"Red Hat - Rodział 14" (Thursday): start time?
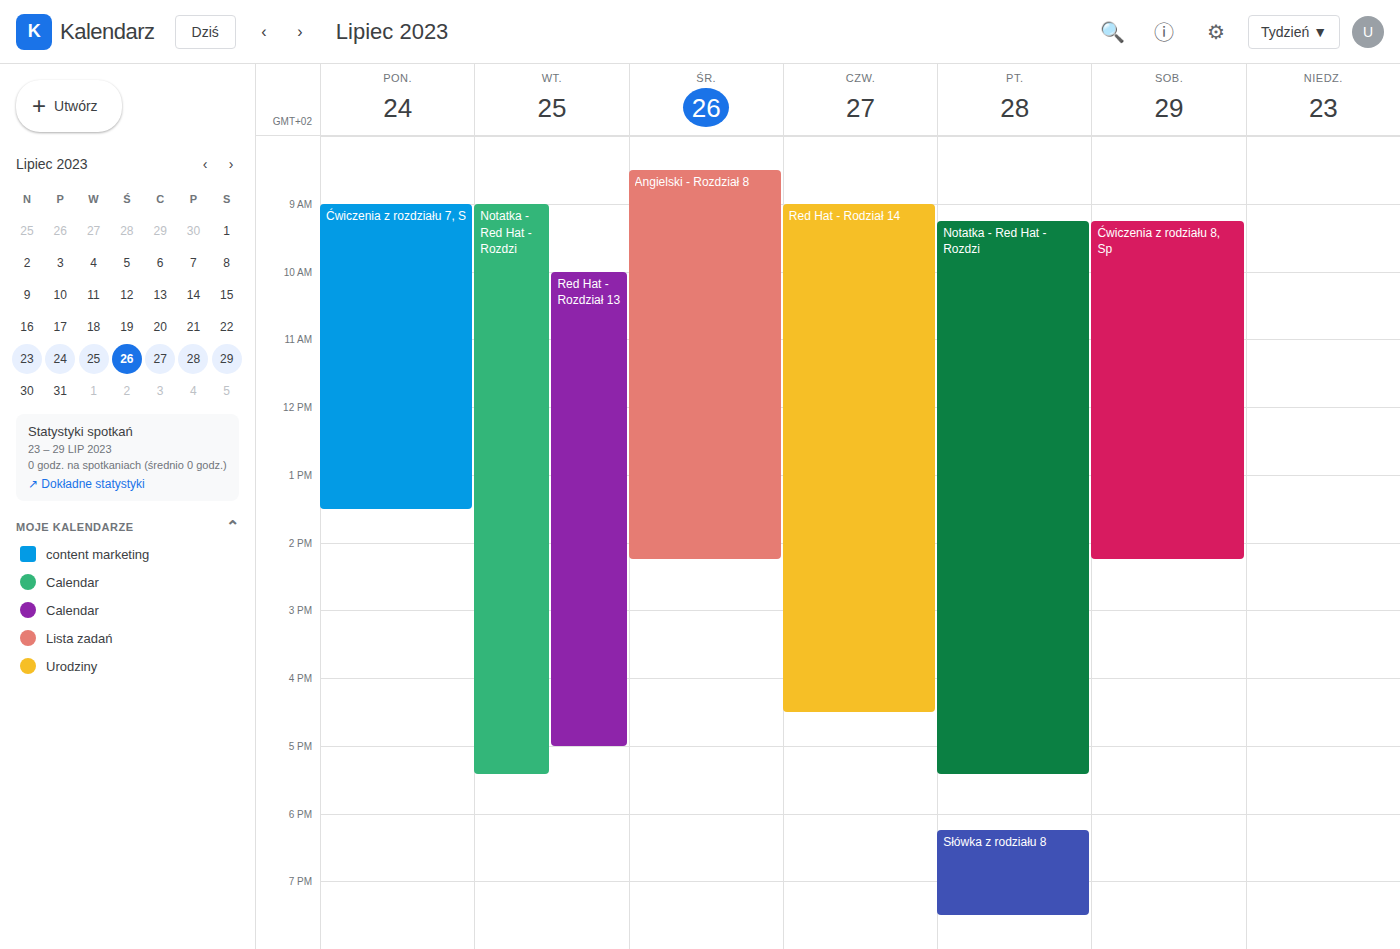
9:00 AM